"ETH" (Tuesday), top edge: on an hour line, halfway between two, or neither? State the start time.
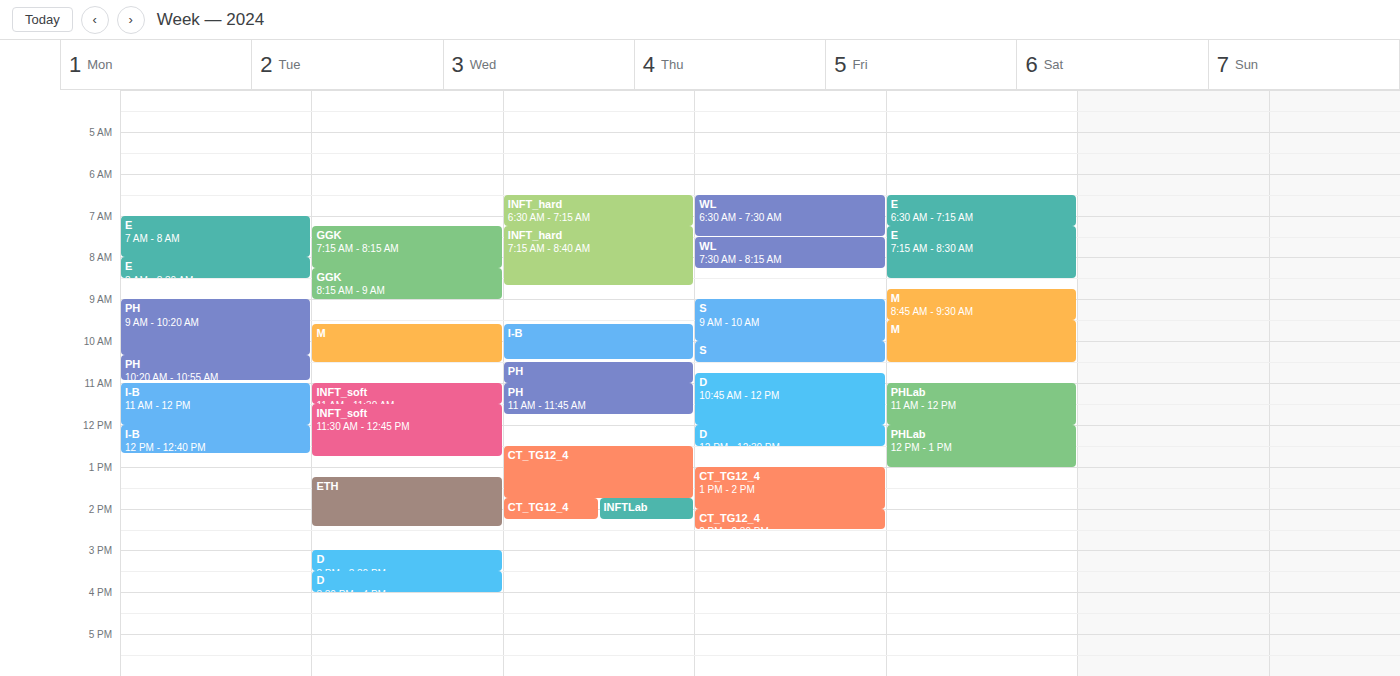
1:15 PM -- neither: a quarter of the way from the 1 PM line to the 2 PM line.